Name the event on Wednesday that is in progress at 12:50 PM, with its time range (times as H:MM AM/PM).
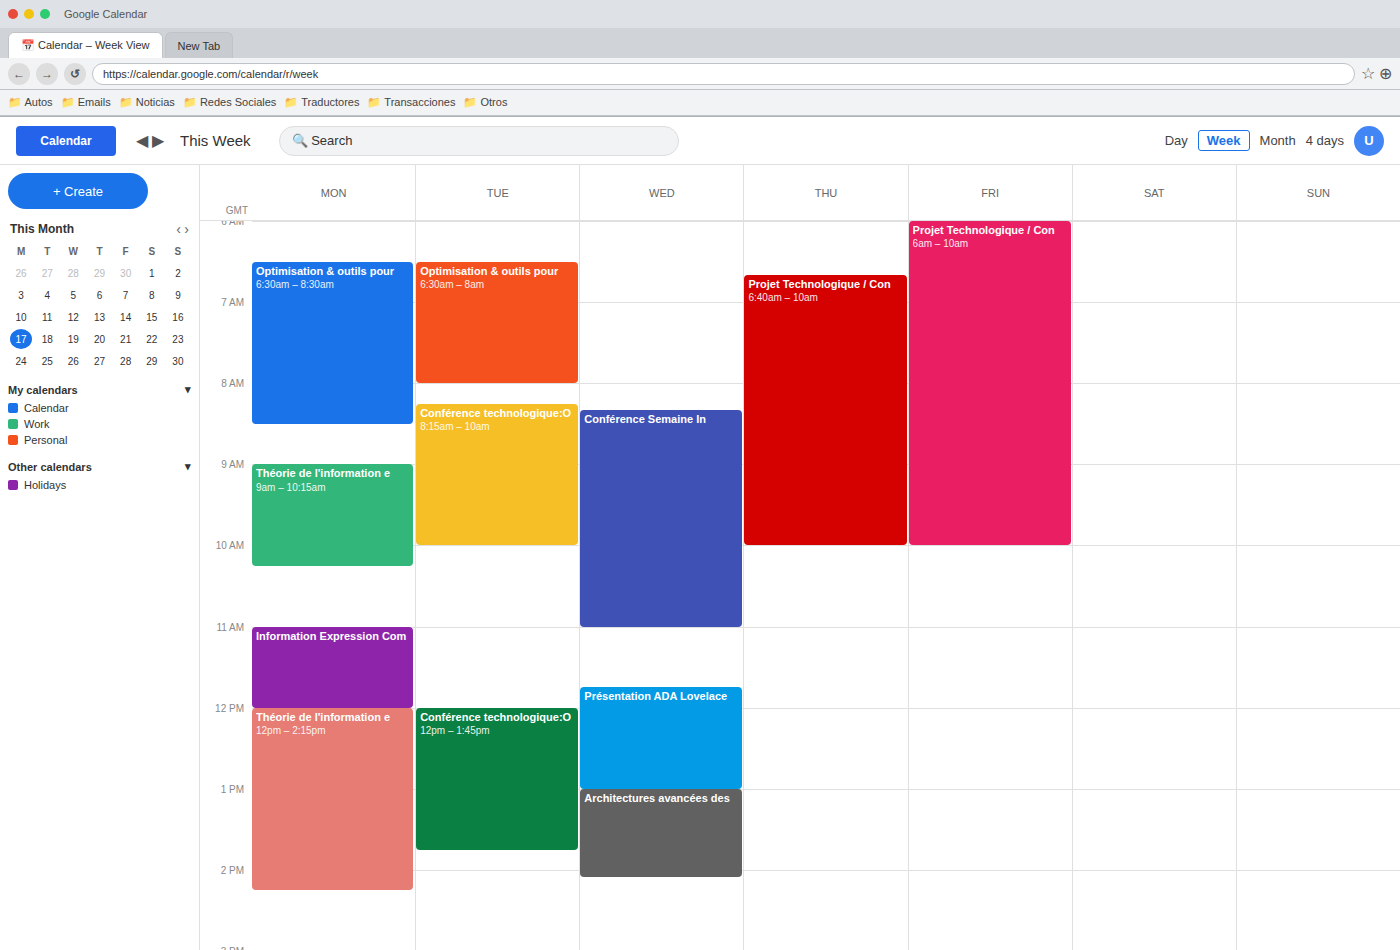
"Présentation ADA Lovelace", 11:45 AM to 1:00 PM